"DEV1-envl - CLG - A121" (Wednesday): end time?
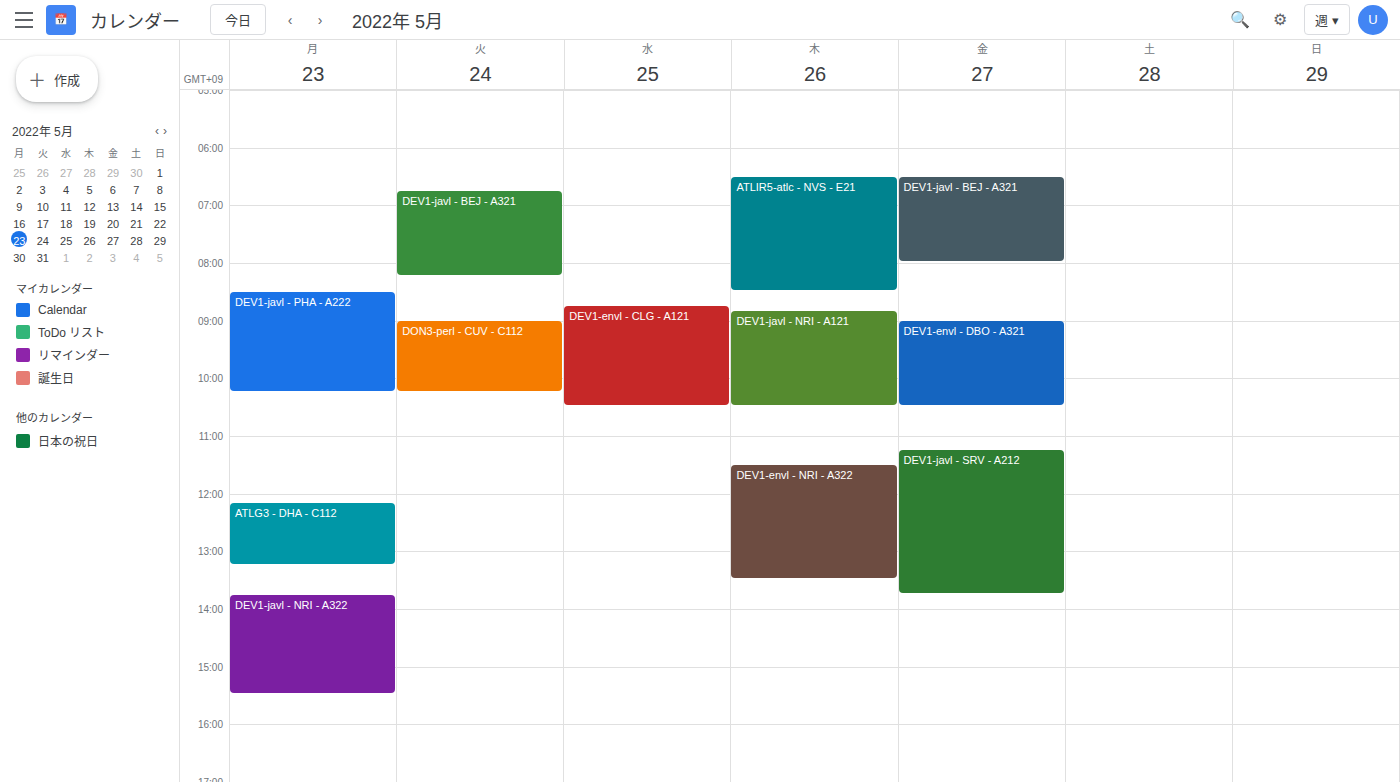
10:30 AM